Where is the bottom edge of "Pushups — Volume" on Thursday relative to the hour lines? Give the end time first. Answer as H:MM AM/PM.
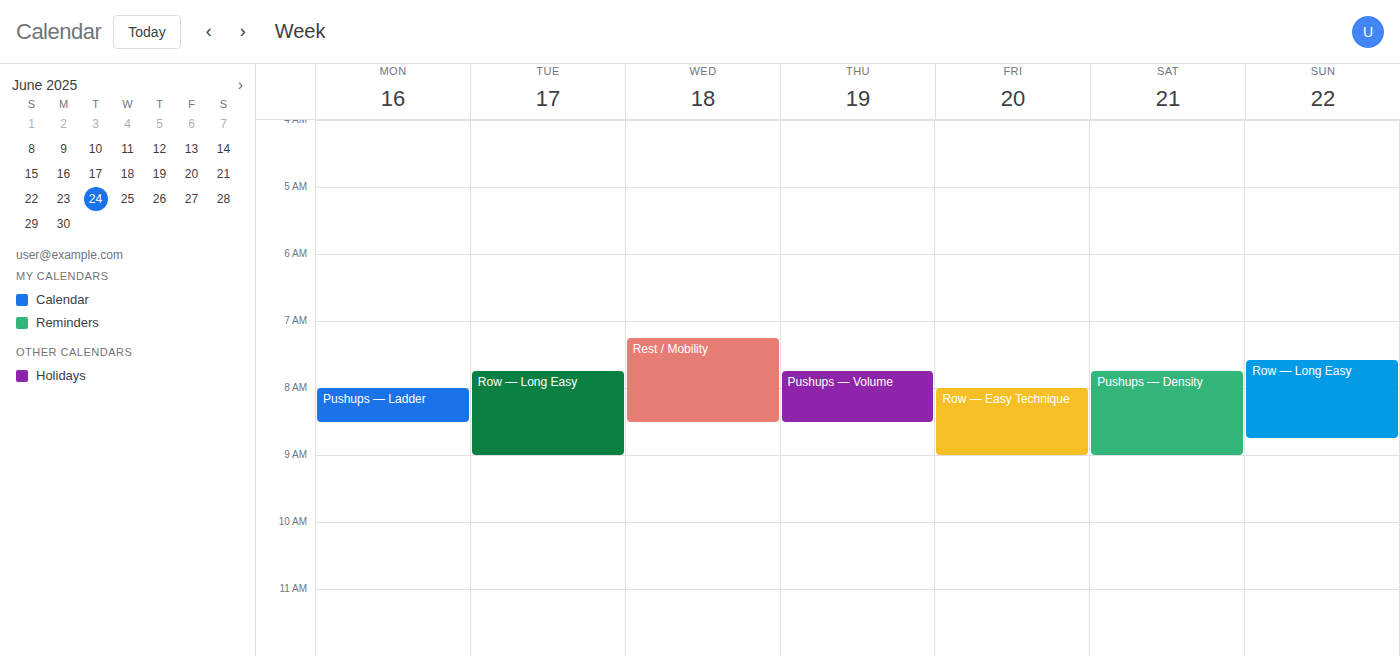
8:30 AM -- halfway between the 8 AM and 9 AM lines.